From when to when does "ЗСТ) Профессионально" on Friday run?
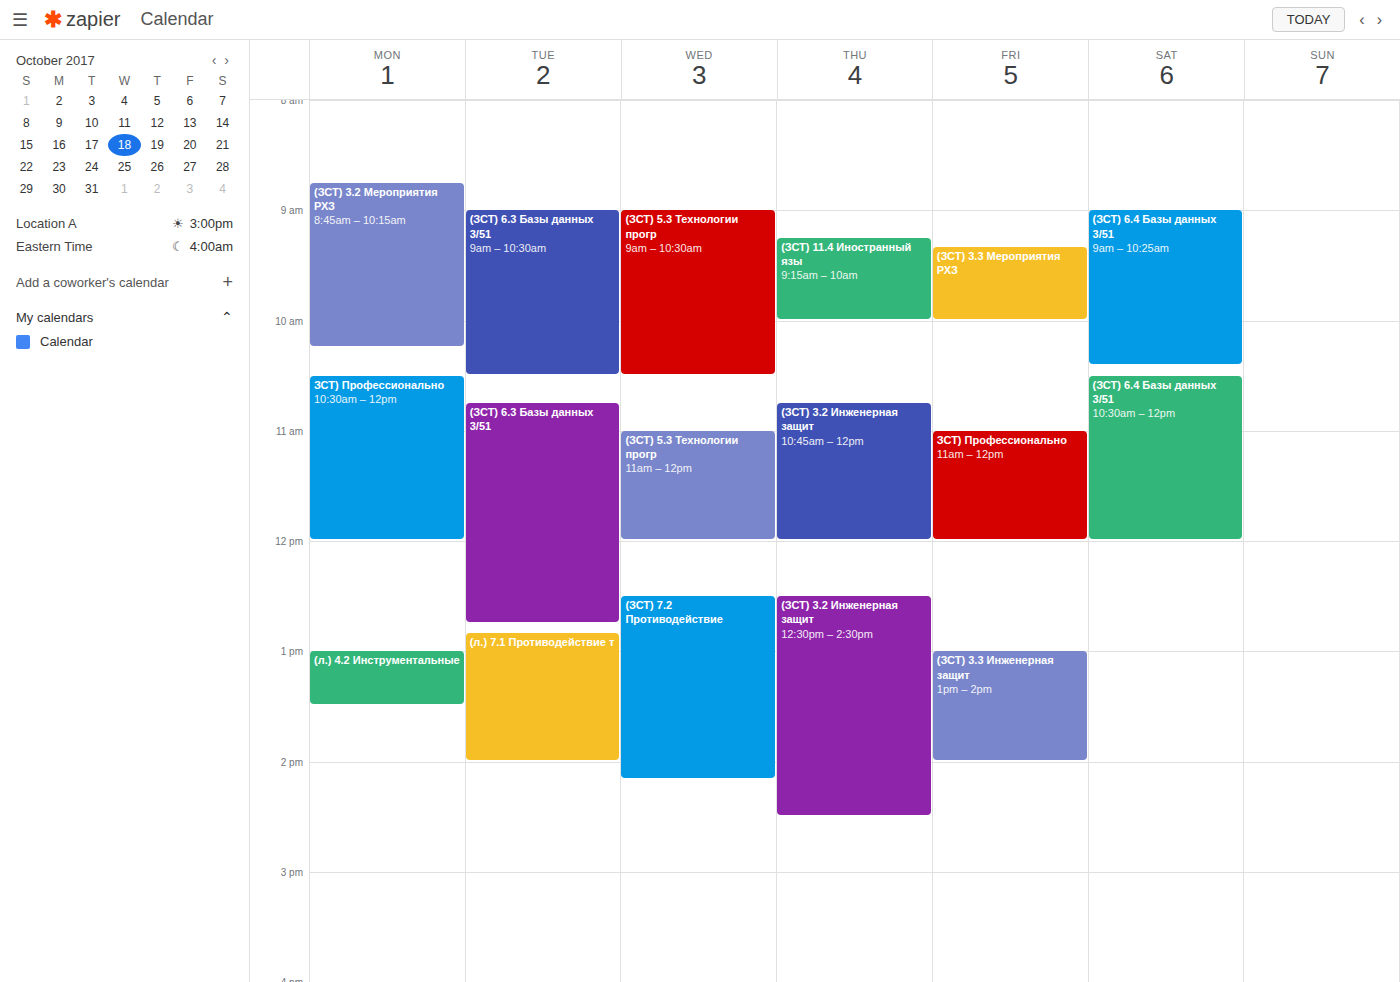
11:00 AM to 12:00 PM